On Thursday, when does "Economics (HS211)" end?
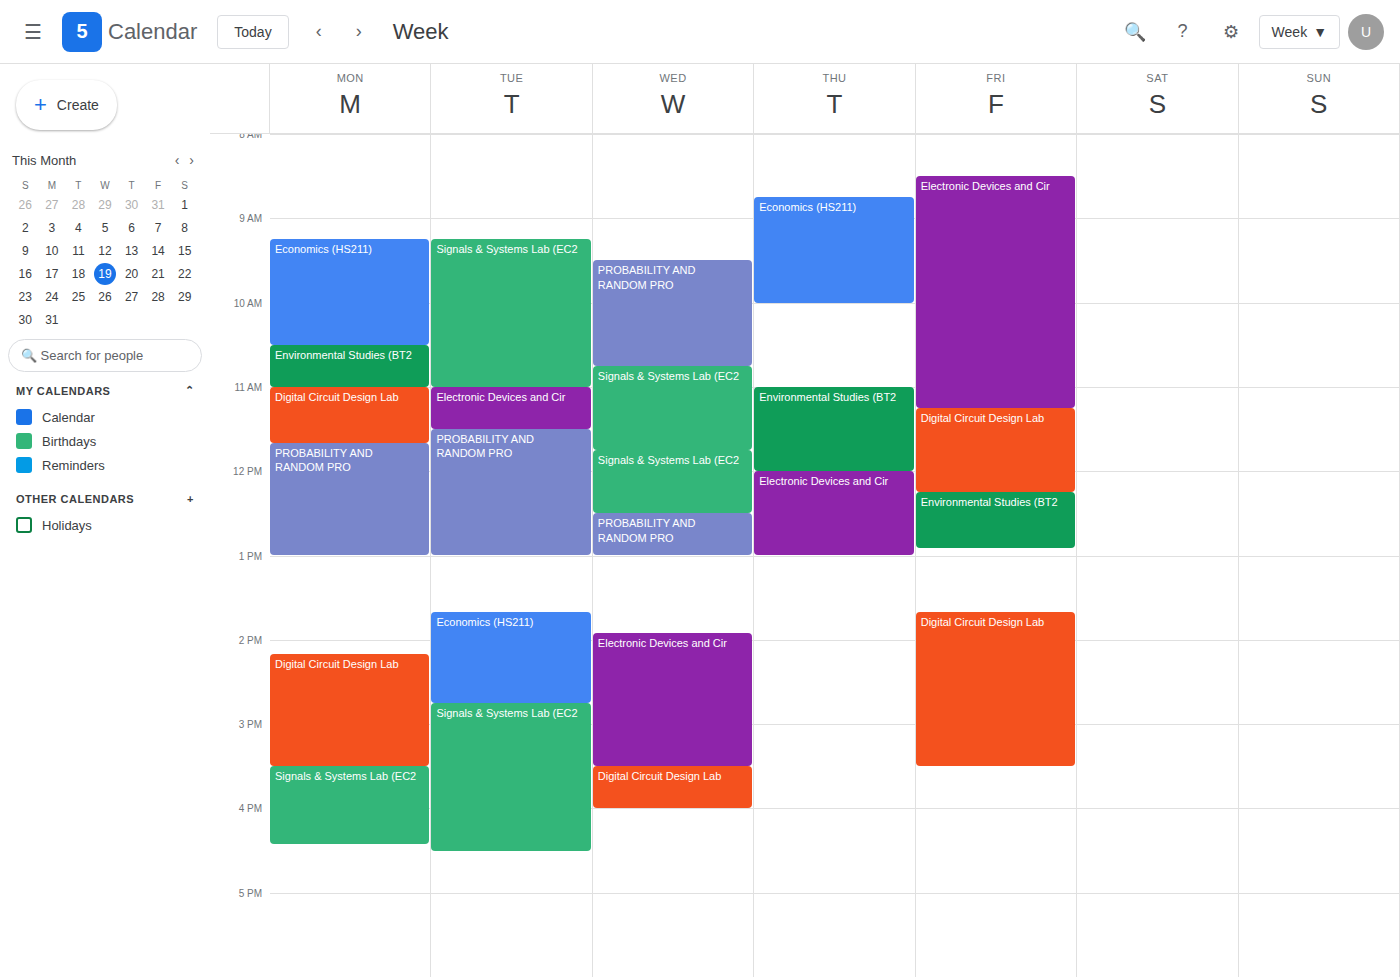
10:00 AM